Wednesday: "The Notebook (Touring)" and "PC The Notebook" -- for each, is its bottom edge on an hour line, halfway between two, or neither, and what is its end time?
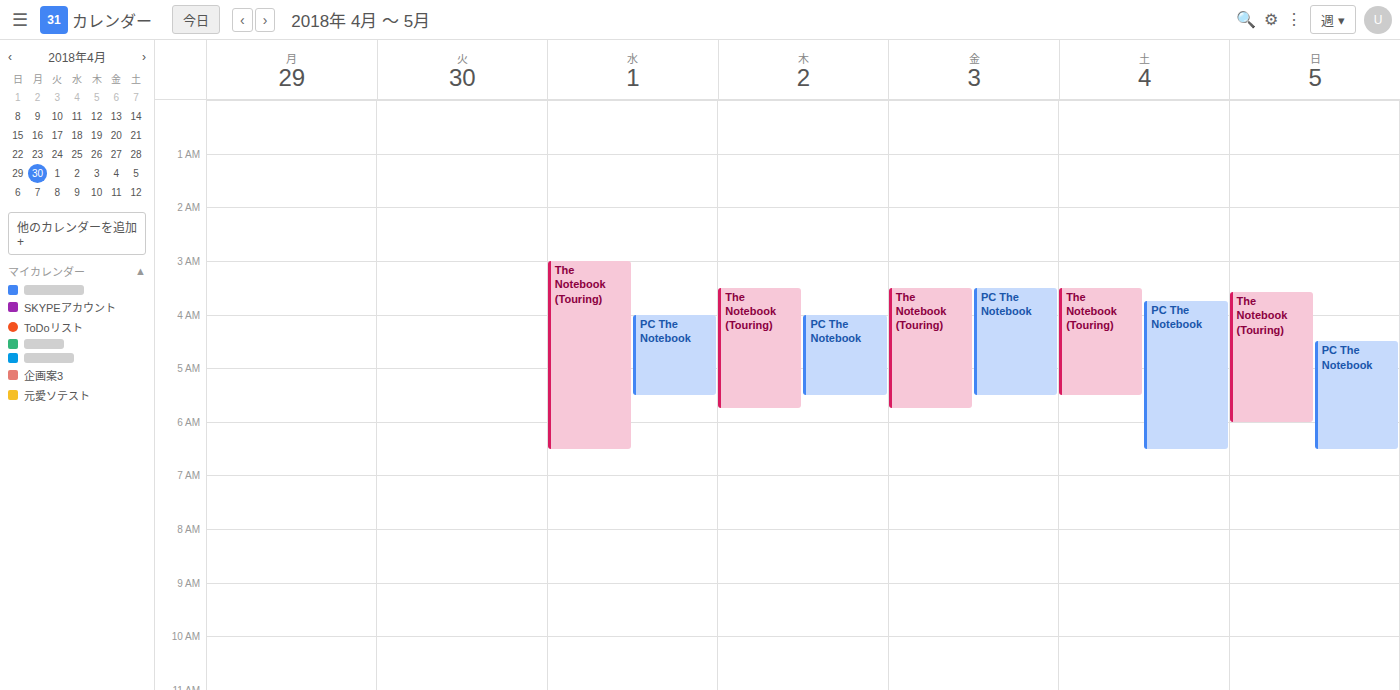
"The Notebook (Touring)": 6:30 AM, halfway between the 6 AM and 7 AM lines. "PC The Notebook": 5:30 AM, halfway between the 5 AM and 6 AM lines.